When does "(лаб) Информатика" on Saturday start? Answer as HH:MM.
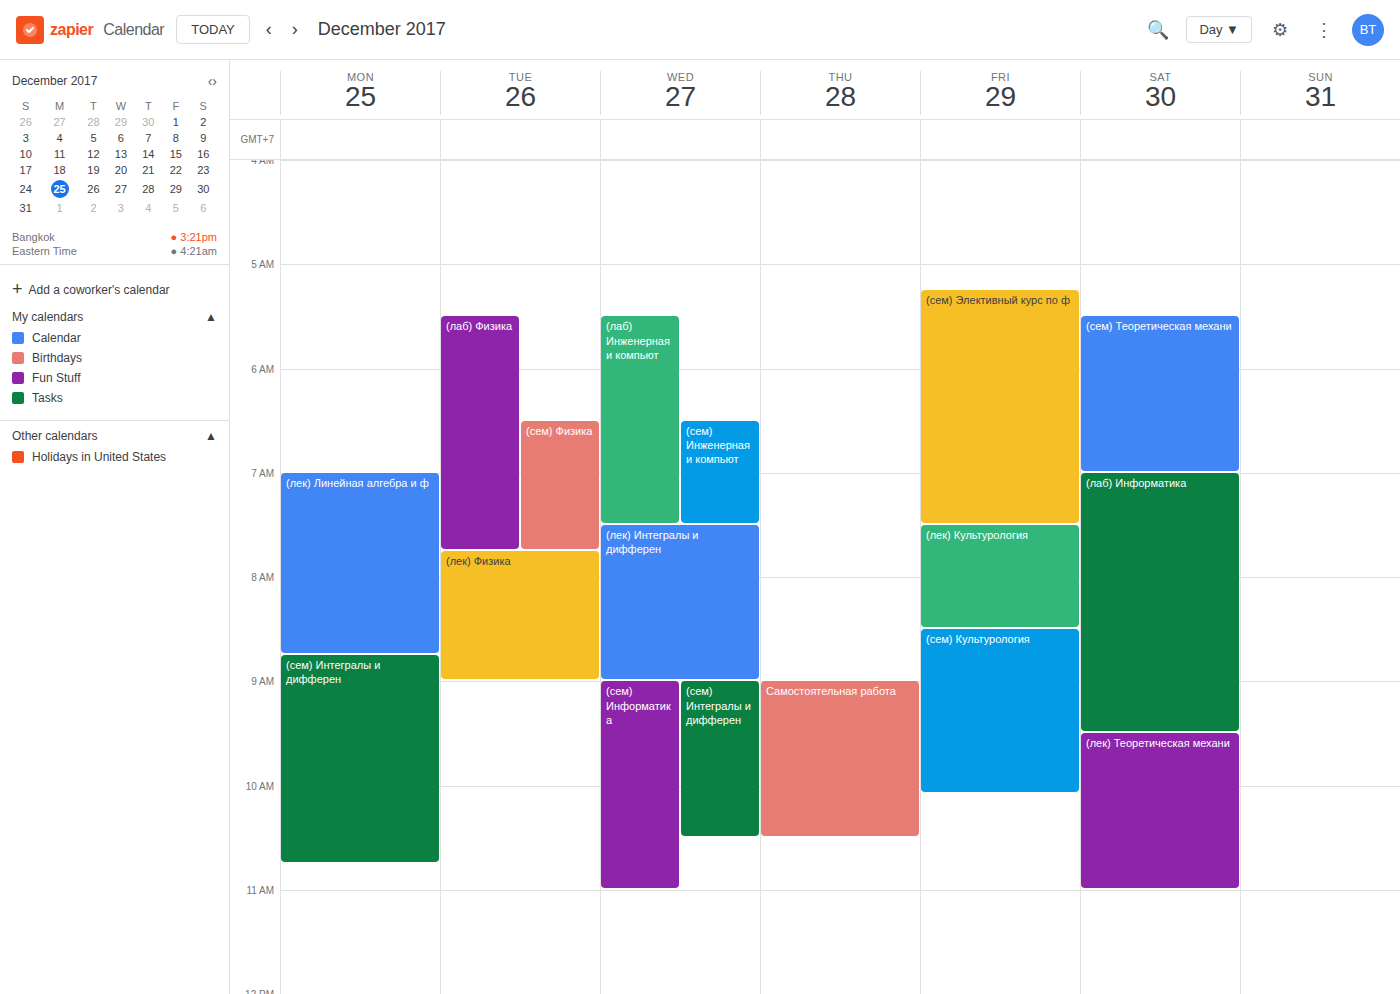
07:00